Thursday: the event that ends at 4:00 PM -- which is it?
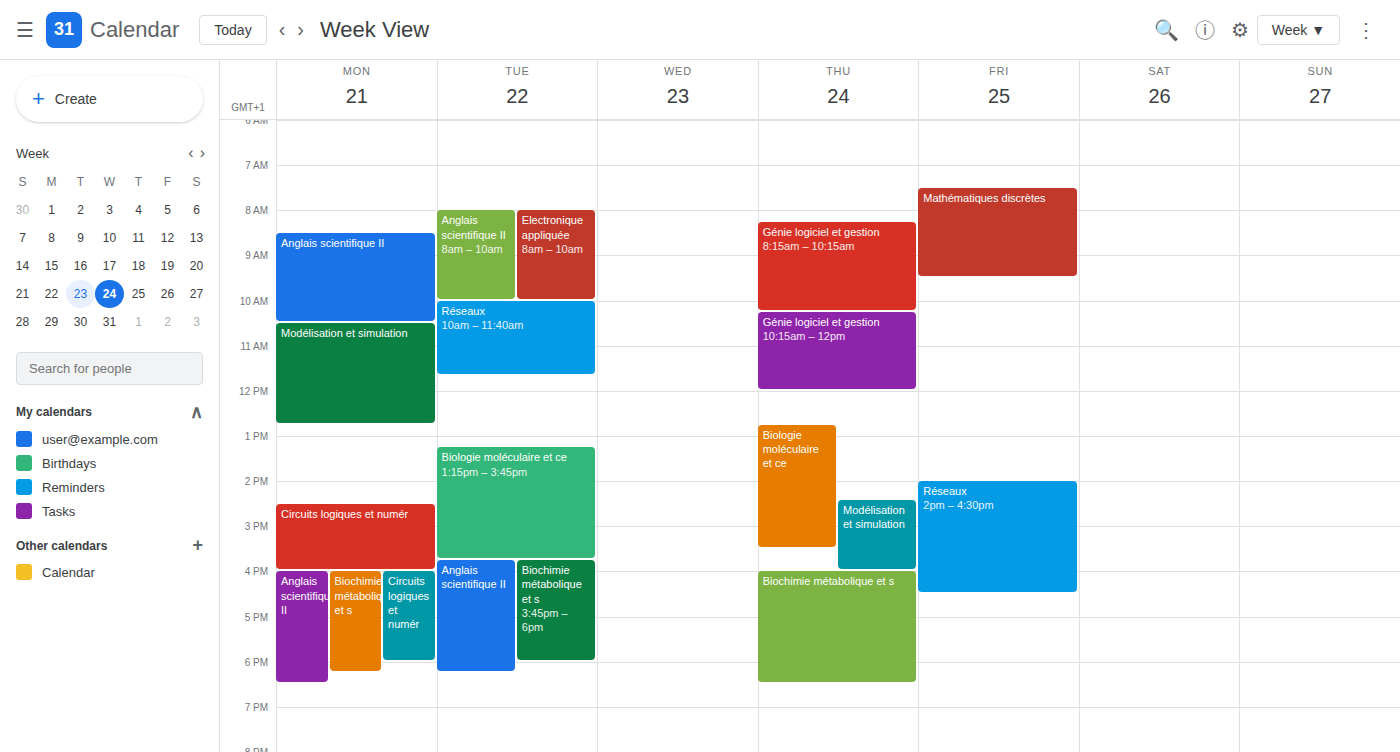
"Modélisation et simulation"